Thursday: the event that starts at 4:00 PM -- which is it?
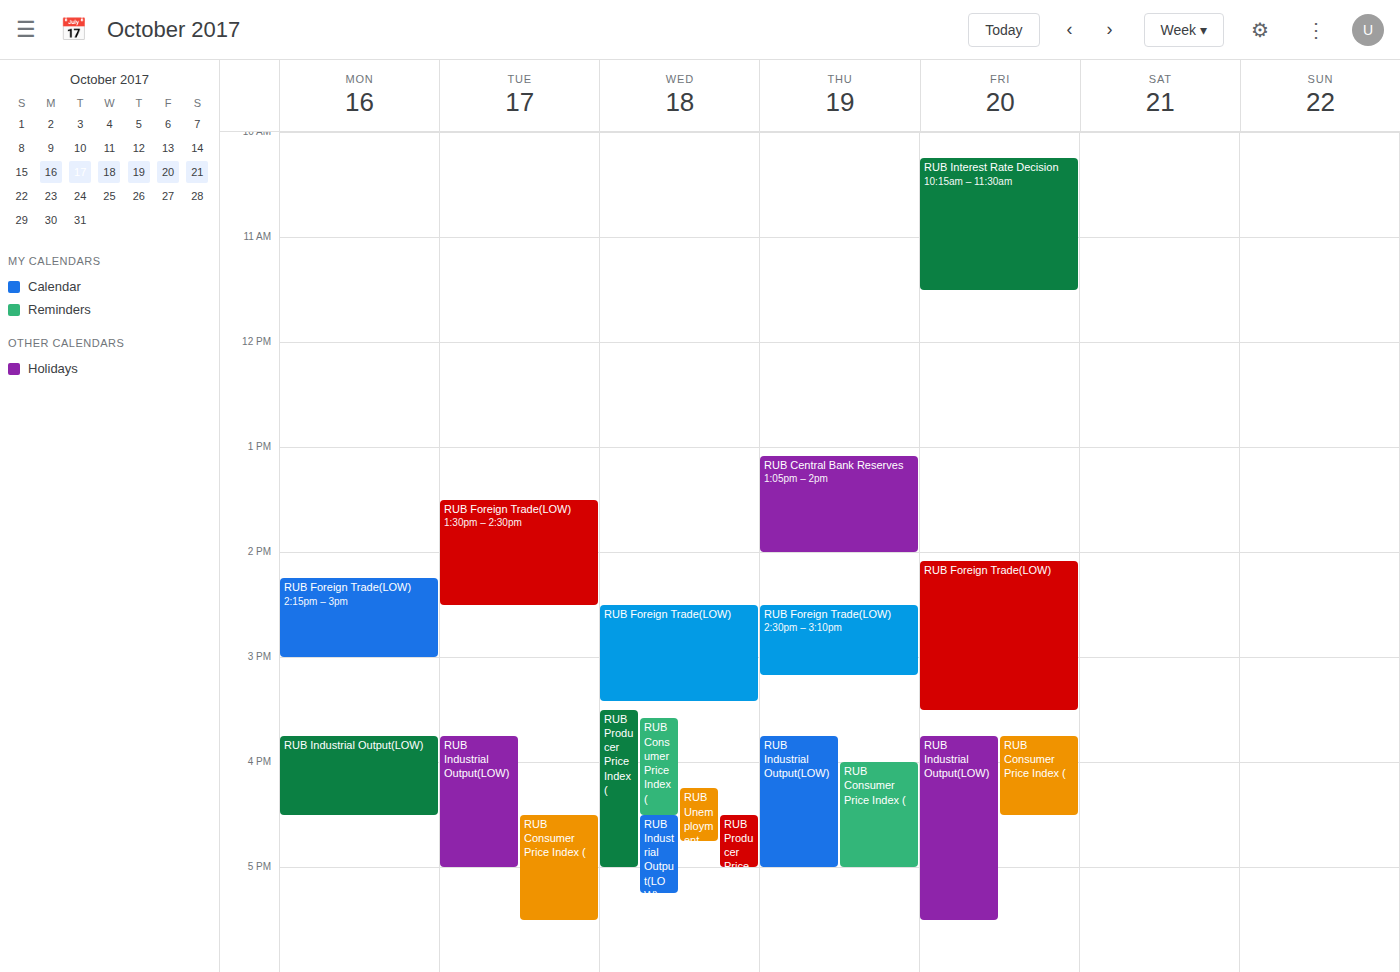
"RUB Consumer Price Index ("